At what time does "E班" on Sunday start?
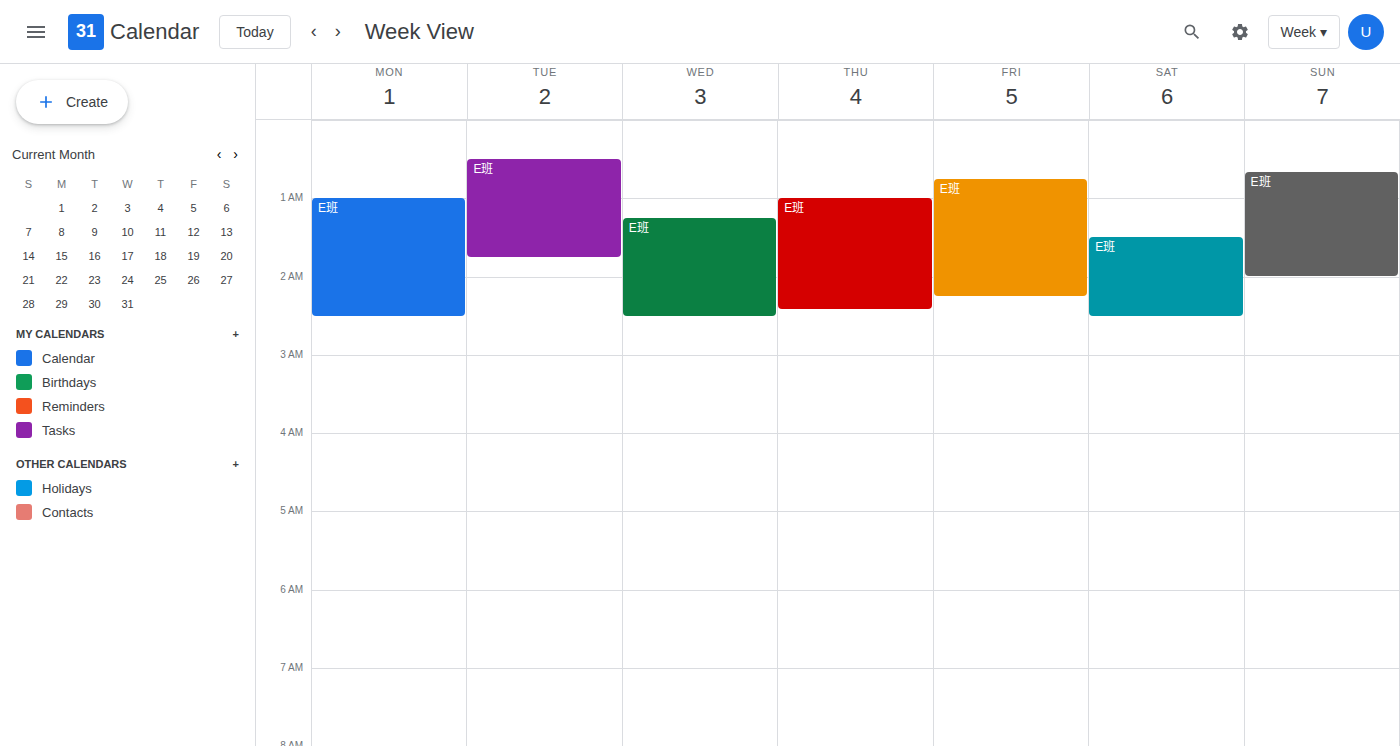
12:40 AM